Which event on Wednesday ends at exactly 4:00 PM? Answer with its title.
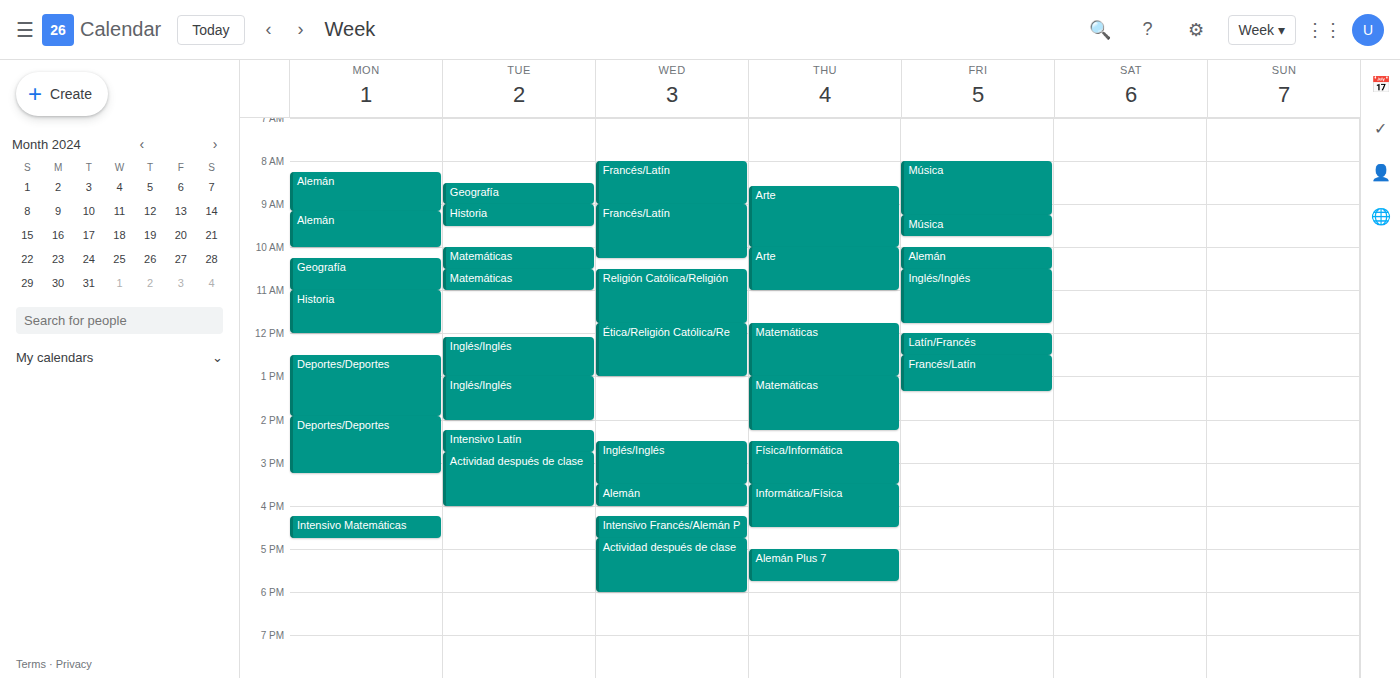
"Alemán"